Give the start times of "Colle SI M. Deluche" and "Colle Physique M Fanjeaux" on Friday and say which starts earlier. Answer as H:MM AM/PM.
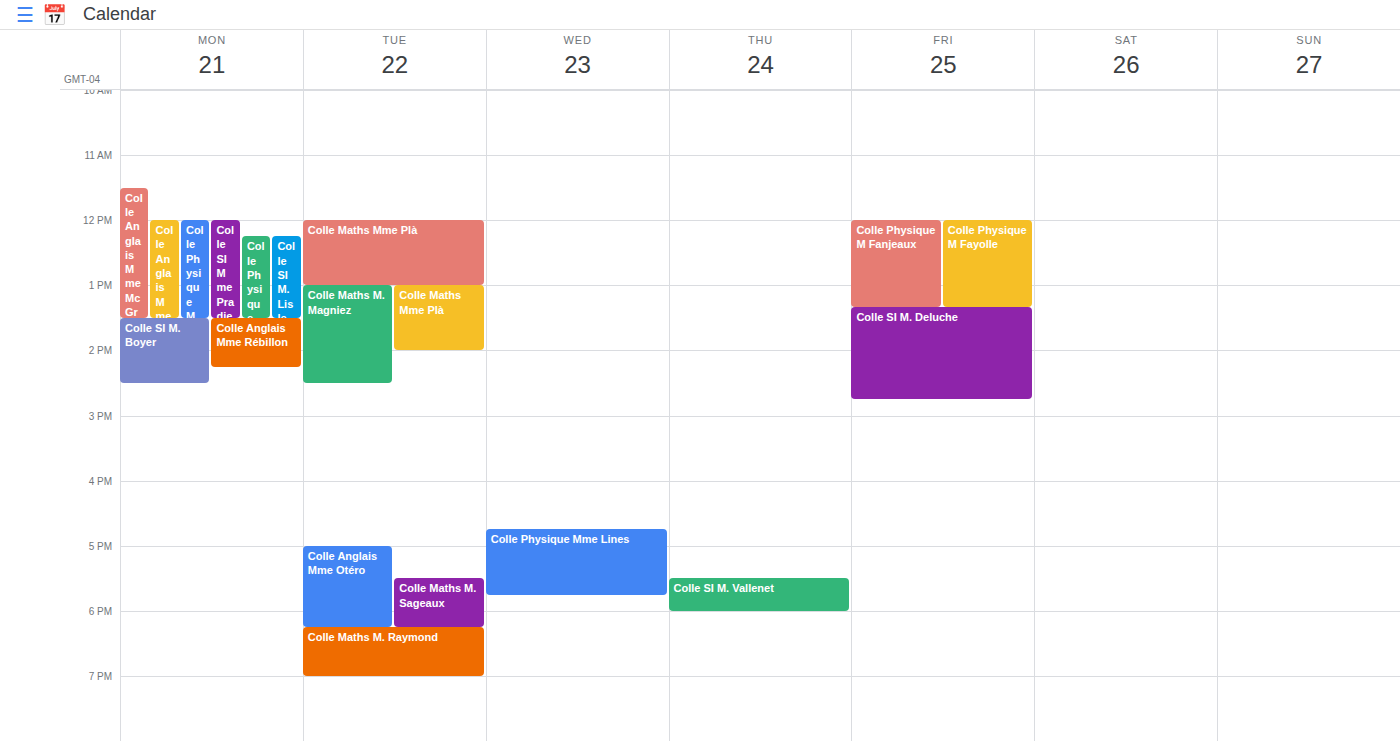
"Colle Physique M Fanjeaux" 12:00 PM; "Colle SI M. Deluche" 1:20 PM.